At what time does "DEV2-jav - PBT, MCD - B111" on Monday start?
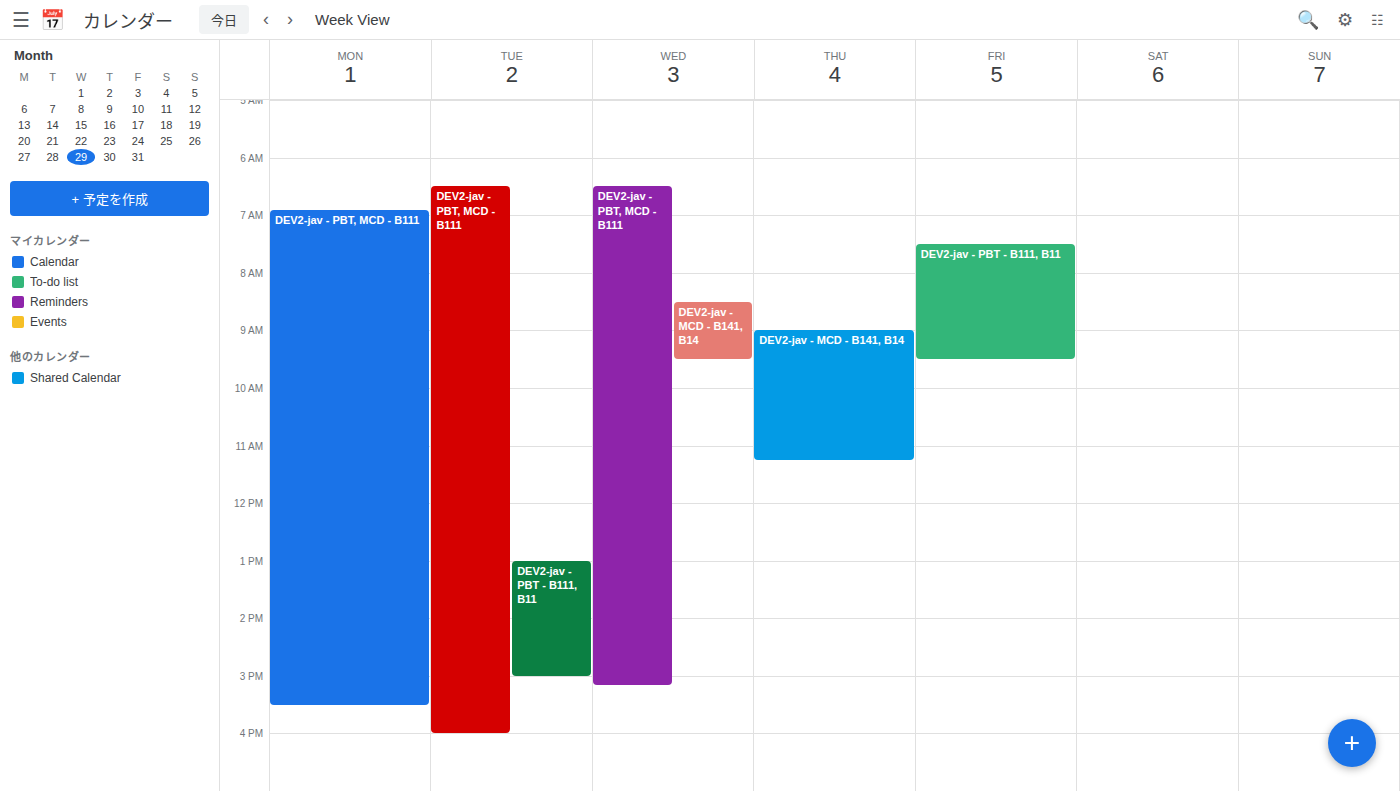
6:55 AM